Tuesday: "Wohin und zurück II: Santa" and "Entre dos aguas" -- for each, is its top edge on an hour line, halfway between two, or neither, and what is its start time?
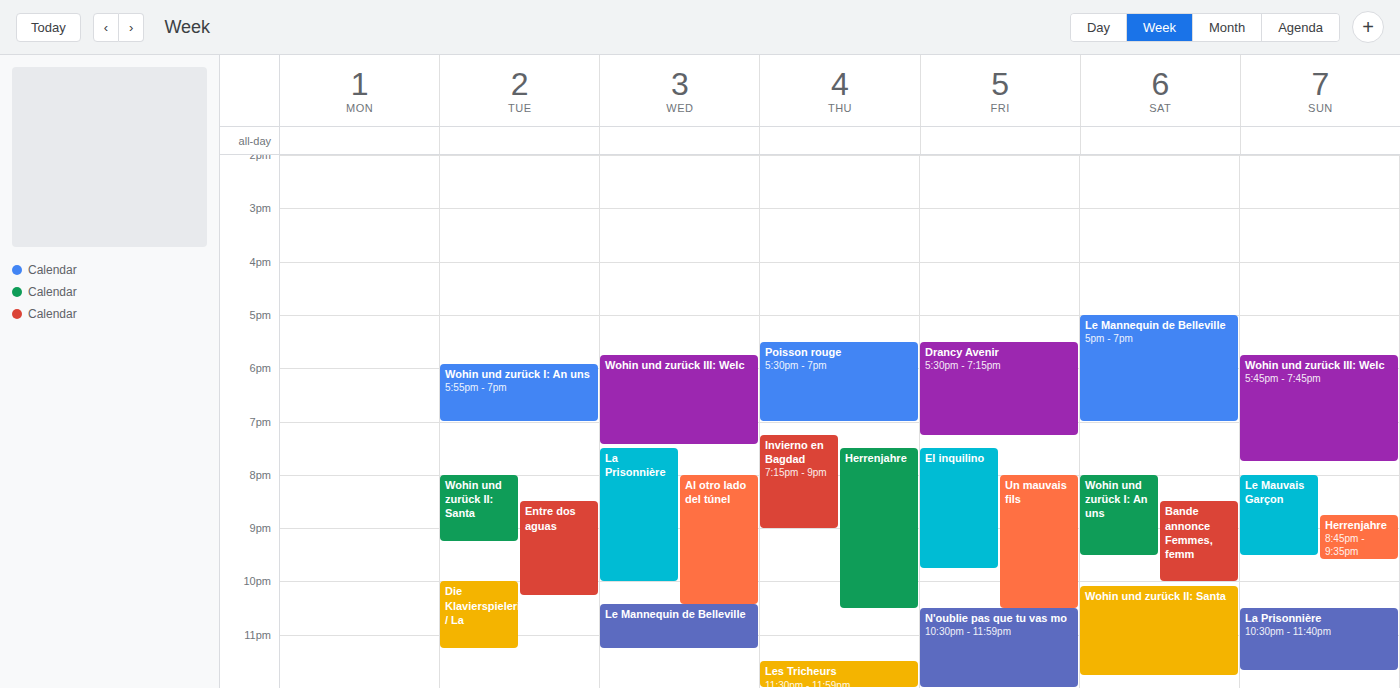
"Wohin und zurück II: Santa": 8:00 PM, exactly on the 8 PM line. "Entre dos aguas": 8:30 PM, halfway between the 8 PM and 9 PM lines.